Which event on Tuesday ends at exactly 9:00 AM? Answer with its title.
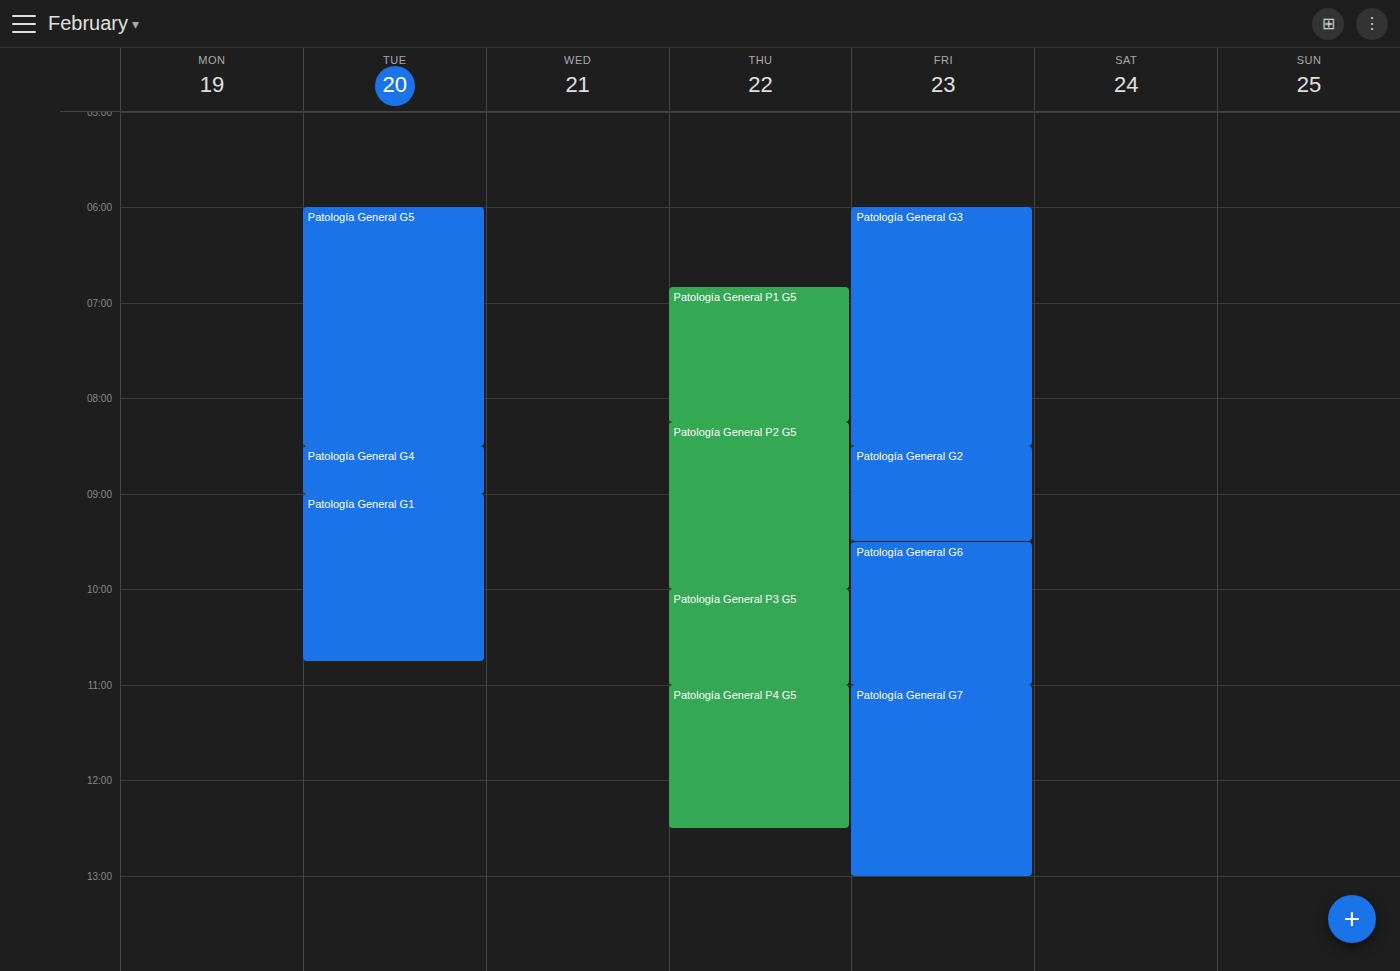
"Patología General G4"